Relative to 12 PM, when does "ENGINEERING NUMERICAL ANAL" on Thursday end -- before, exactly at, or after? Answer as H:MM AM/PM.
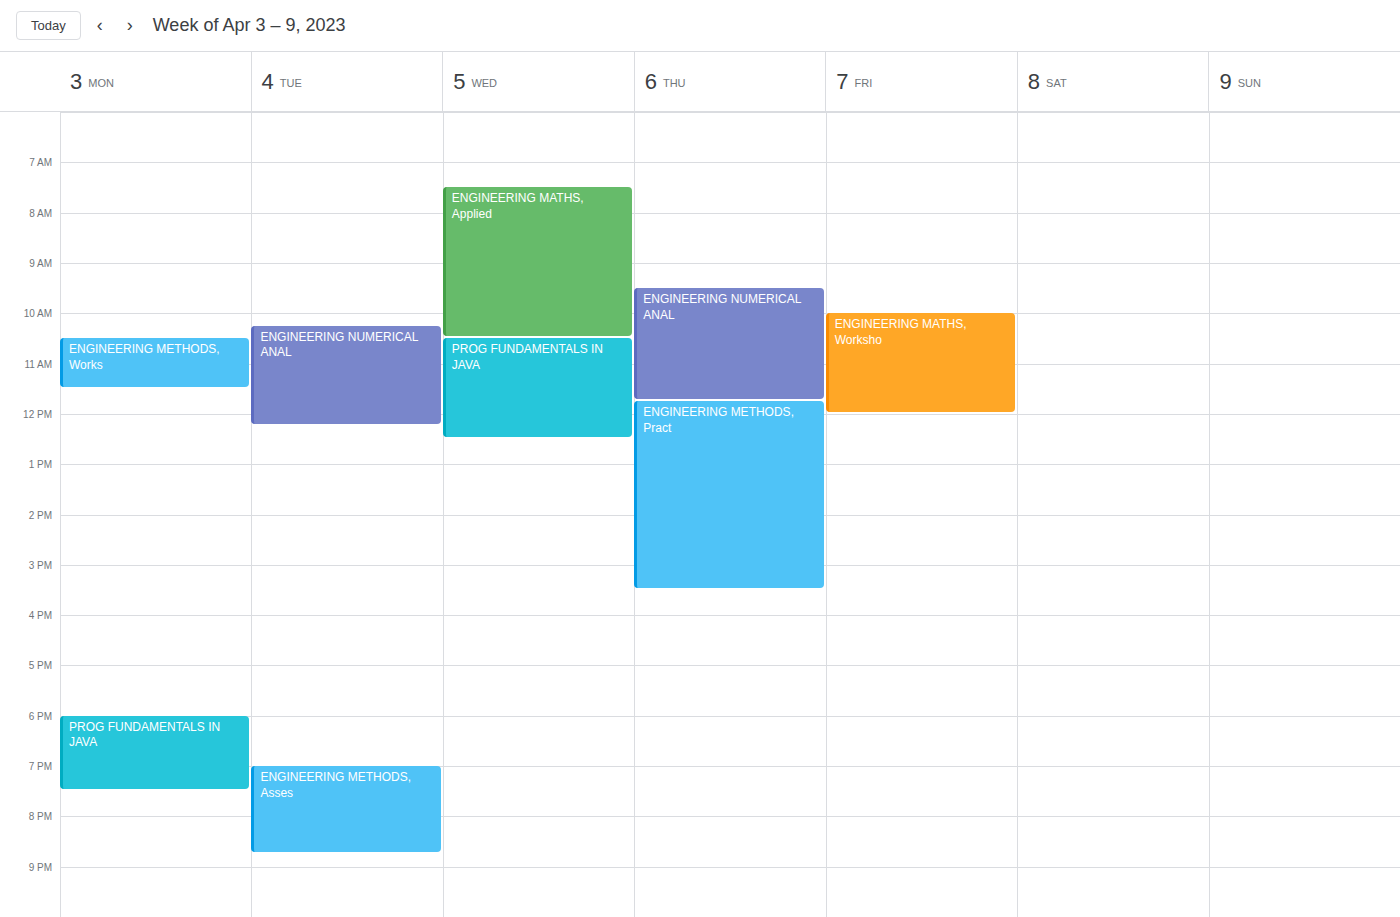
11:45 AM -- before 12 PM, 15 minutes above the 12 PM line.